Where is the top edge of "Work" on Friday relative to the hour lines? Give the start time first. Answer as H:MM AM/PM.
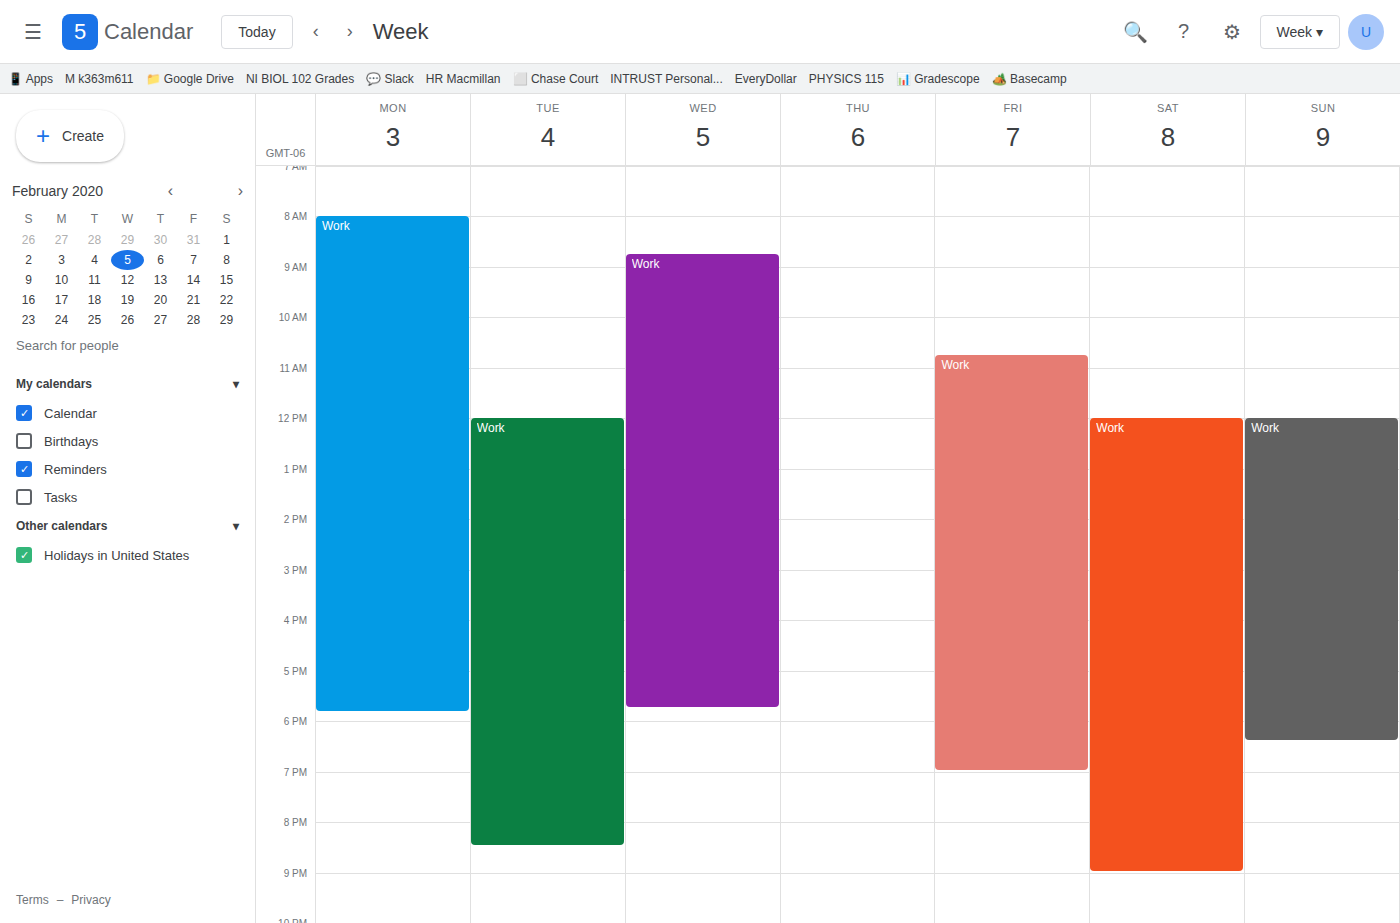
10:45 AM -- neither: three quarters of the way from the 10 AM line to the 11 AM line.